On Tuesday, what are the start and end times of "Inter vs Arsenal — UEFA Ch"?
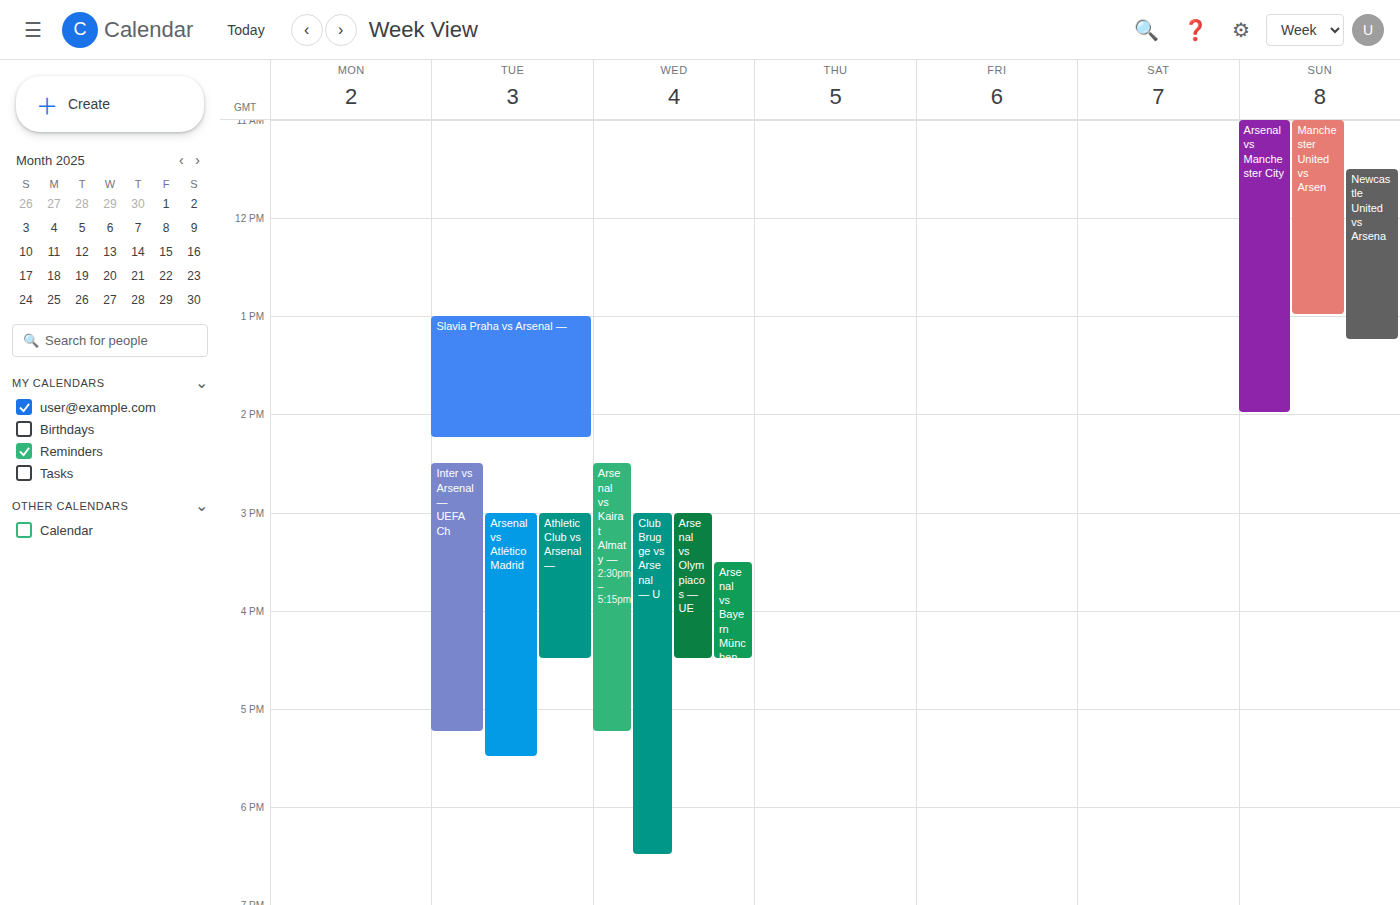
14:30 to 17:15